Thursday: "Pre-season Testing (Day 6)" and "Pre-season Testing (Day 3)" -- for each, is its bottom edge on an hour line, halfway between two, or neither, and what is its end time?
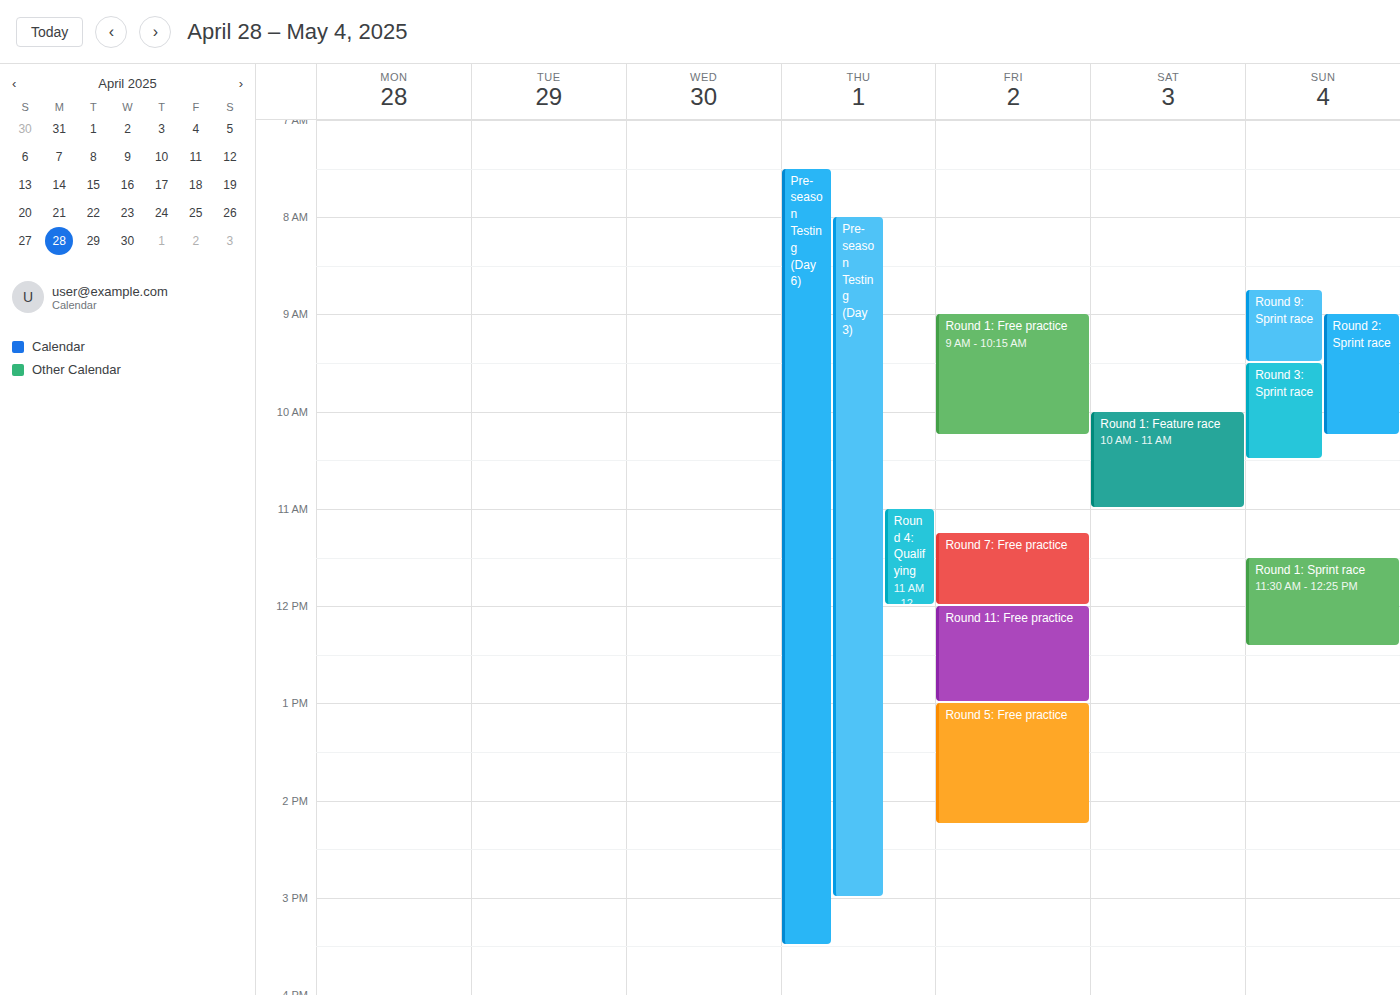
"Pre-season Testing (Day 6)": 3:30 PM, halfway between the 3 PM and 4 PM lines. "Pre-season Testing (Day 3)": 3:00 PM, exactly on the 3 PM line.